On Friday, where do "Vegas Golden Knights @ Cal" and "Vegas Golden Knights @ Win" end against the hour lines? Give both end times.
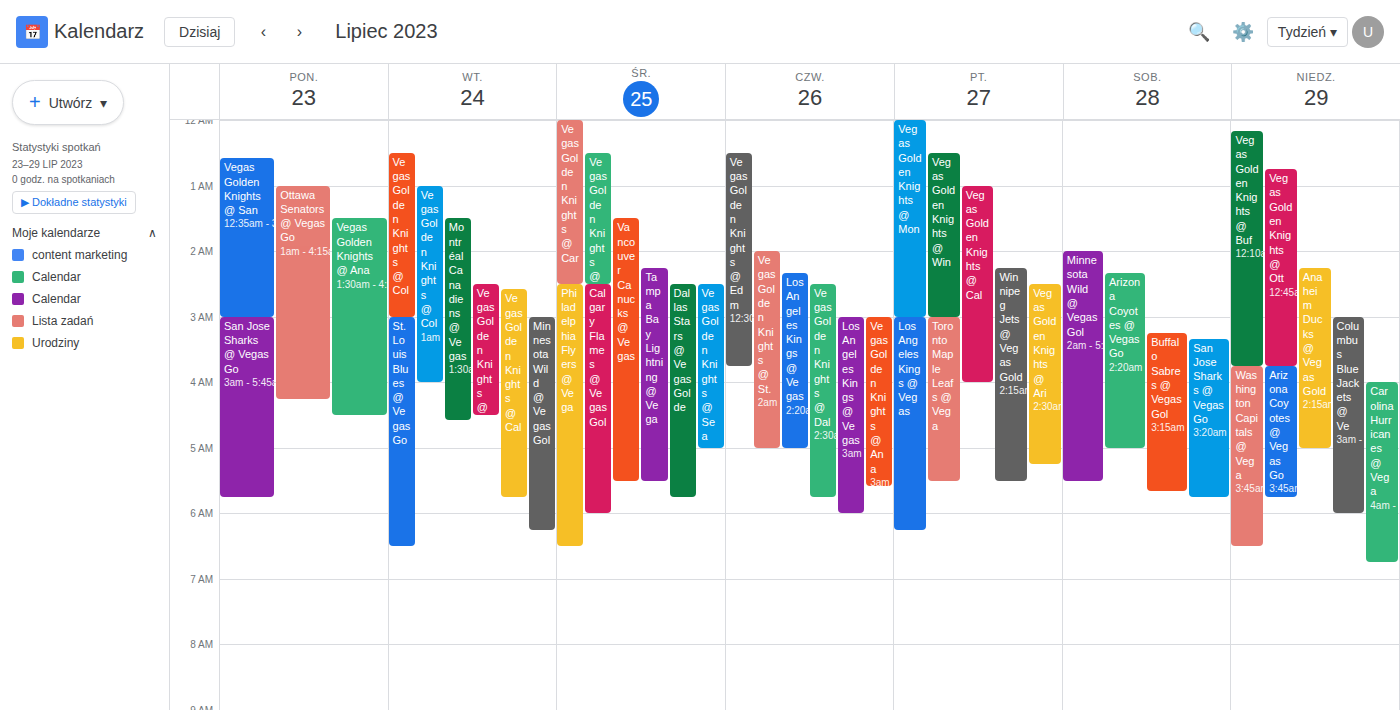
"Vegas Golden Knights @ Cal": 4:00 AM, exactly on the 4 AM line. "Vegas Golden Knights @ Win": 3:00 AM, exactly on the 3 AM line.